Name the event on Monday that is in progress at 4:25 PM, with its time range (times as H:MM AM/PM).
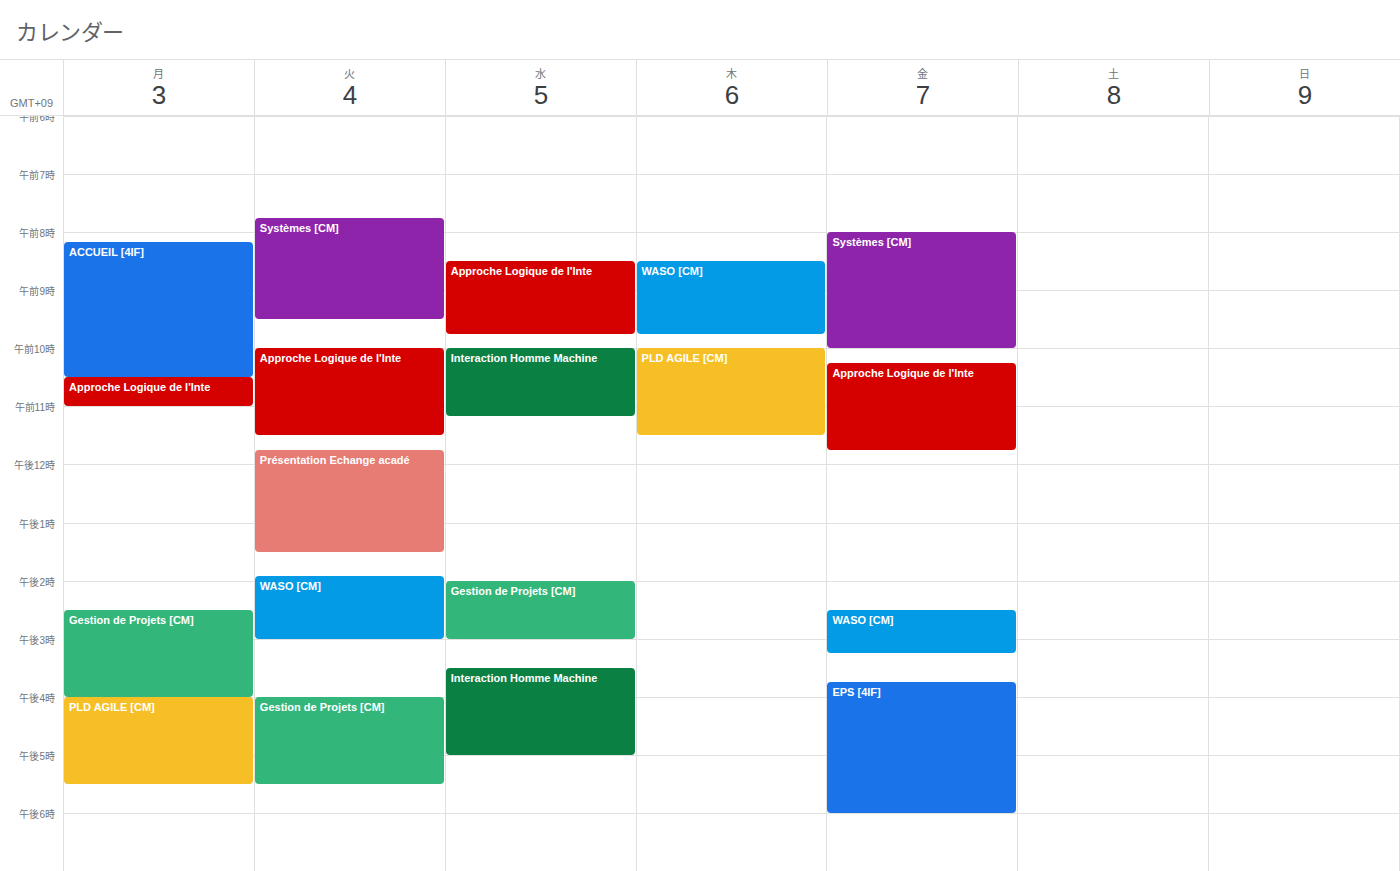
"PLD AGILE [CM]", 4:00 PM to 5:30 PM